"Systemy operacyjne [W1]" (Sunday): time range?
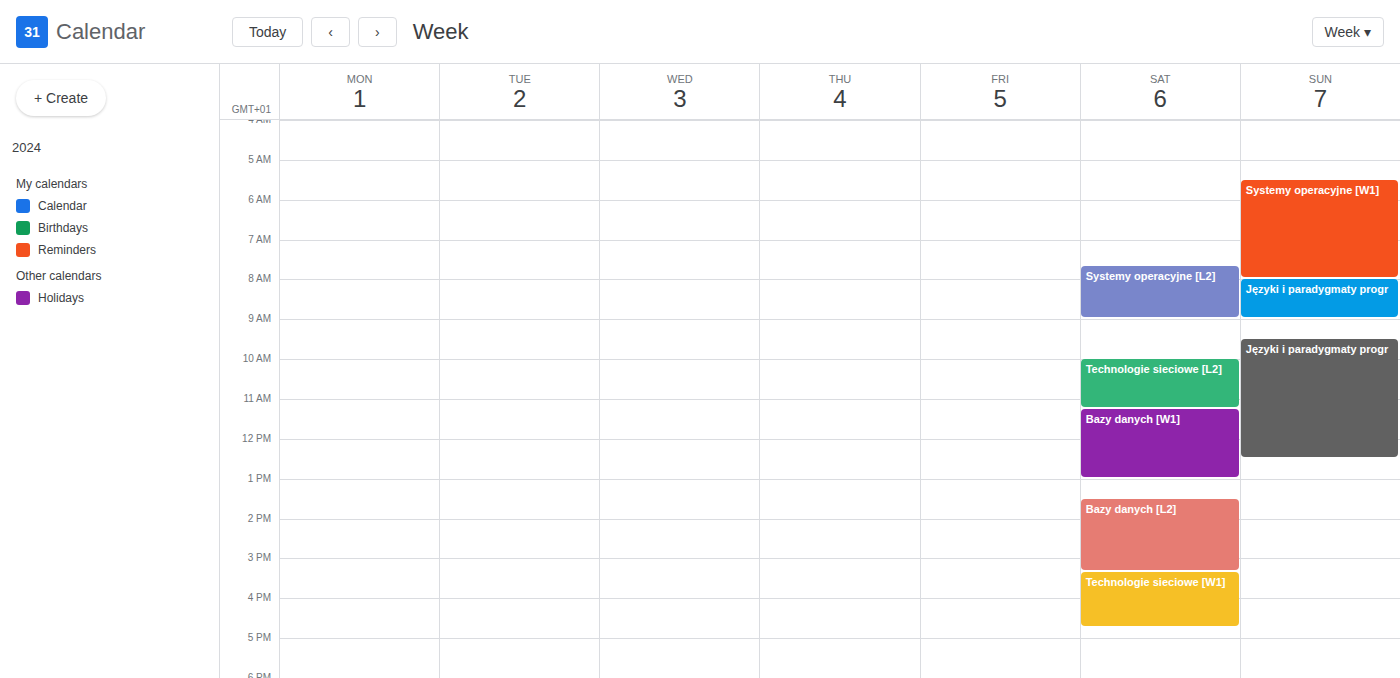
5:30 AM to 8:00 AM